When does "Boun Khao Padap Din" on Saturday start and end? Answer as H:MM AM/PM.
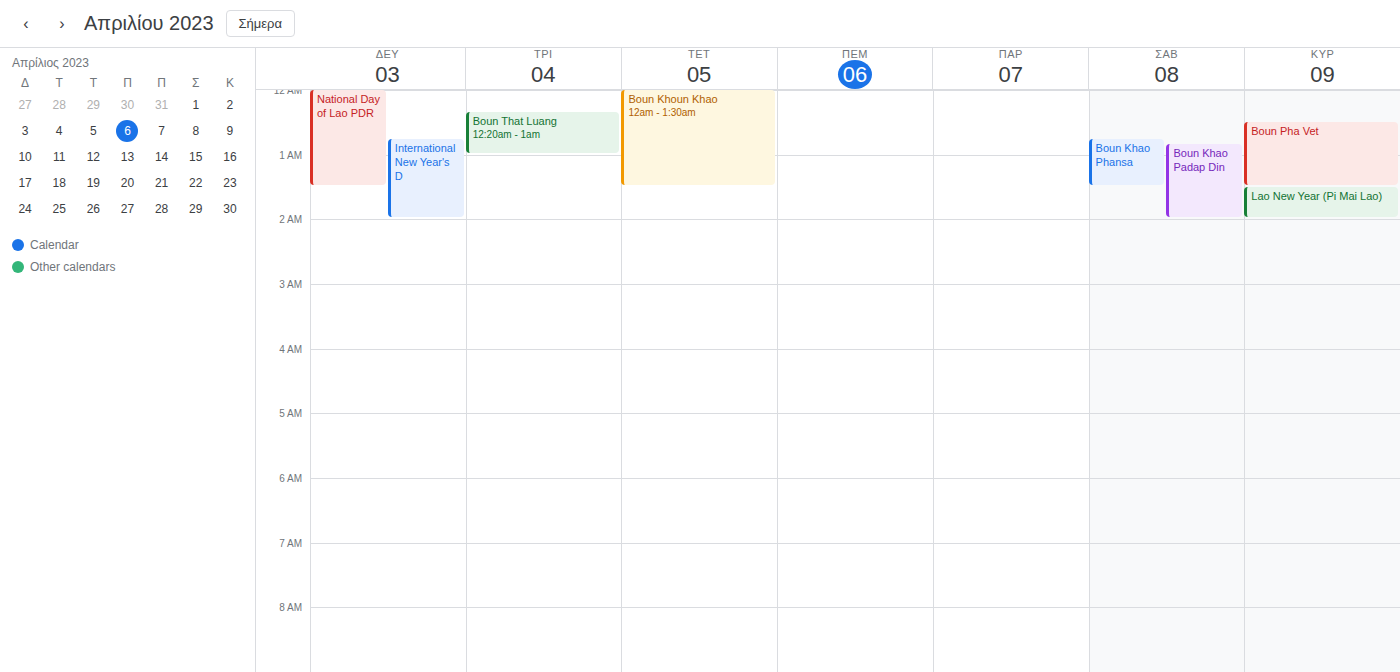
12:50 AM to 2:00 AM